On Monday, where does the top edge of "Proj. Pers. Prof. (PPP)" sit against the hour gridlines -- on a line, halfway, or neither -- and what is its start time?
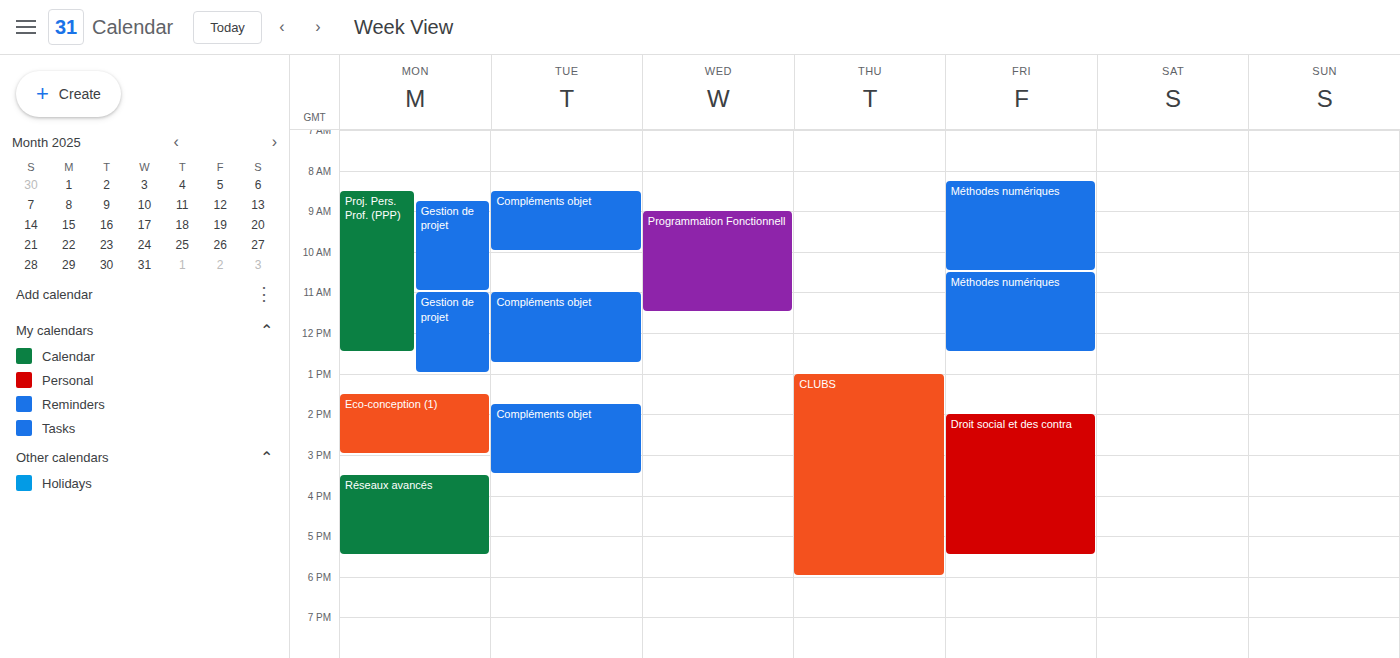
8:30 AM -- halfway between the 8 AM and 9 AM lines.